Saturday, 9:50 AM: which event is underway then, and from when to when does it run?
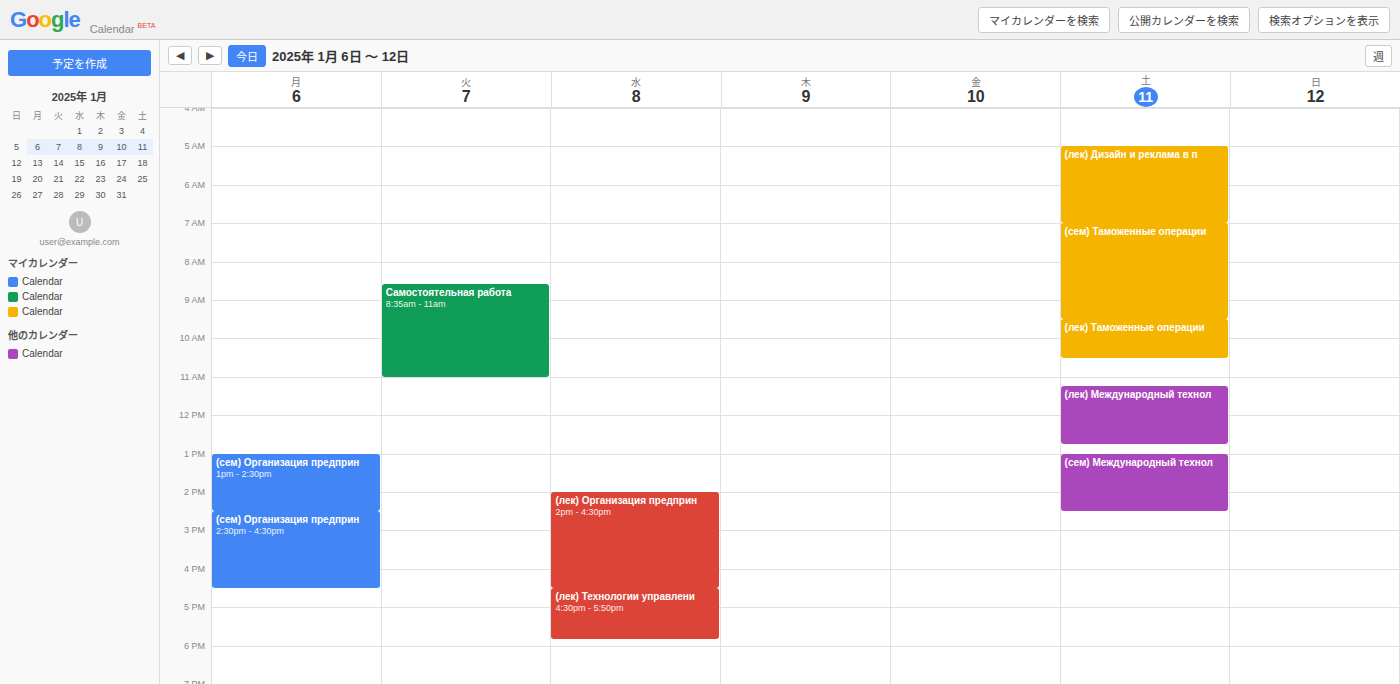
"(лек) Таможенные операции", 9:30 AM to 10:30 AM